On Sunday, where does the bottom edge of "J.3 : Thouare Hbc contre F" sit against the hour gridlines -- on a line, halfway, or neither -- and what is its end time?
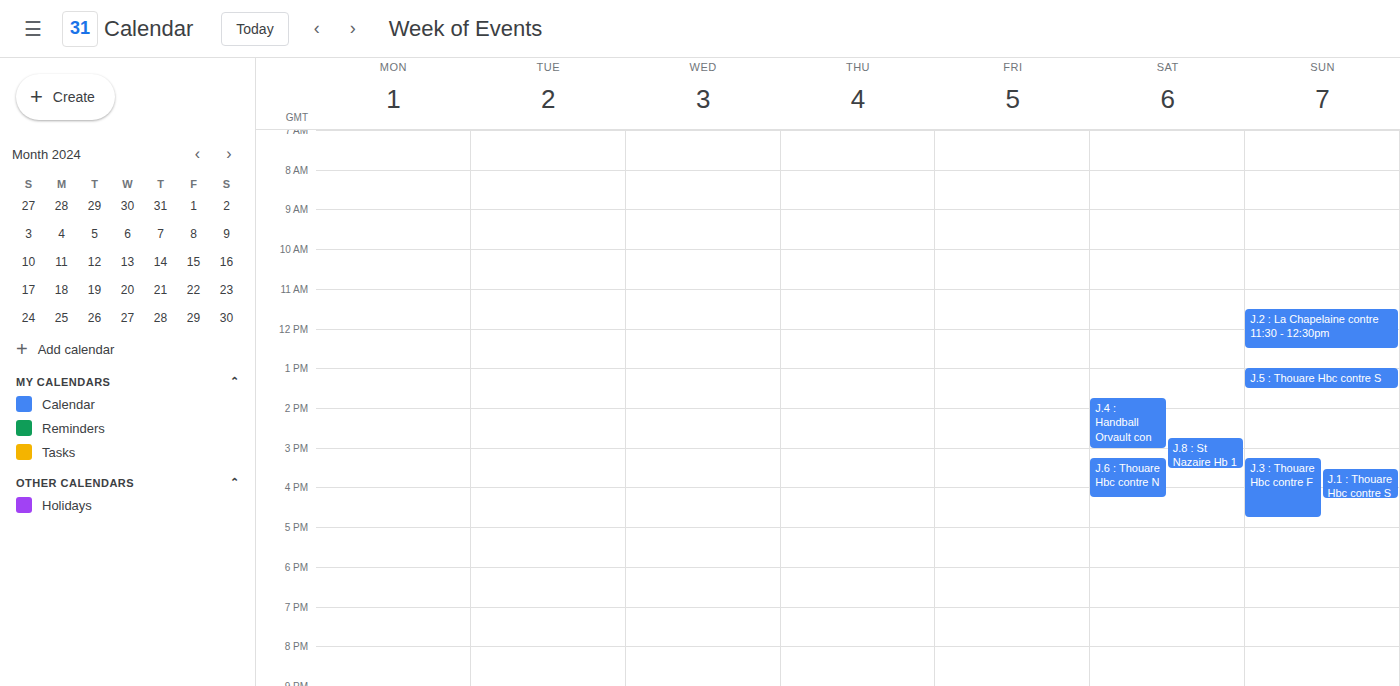
4:45 PM -- neither: three quarters of the way from the 4 PM line to the 5 PM line.